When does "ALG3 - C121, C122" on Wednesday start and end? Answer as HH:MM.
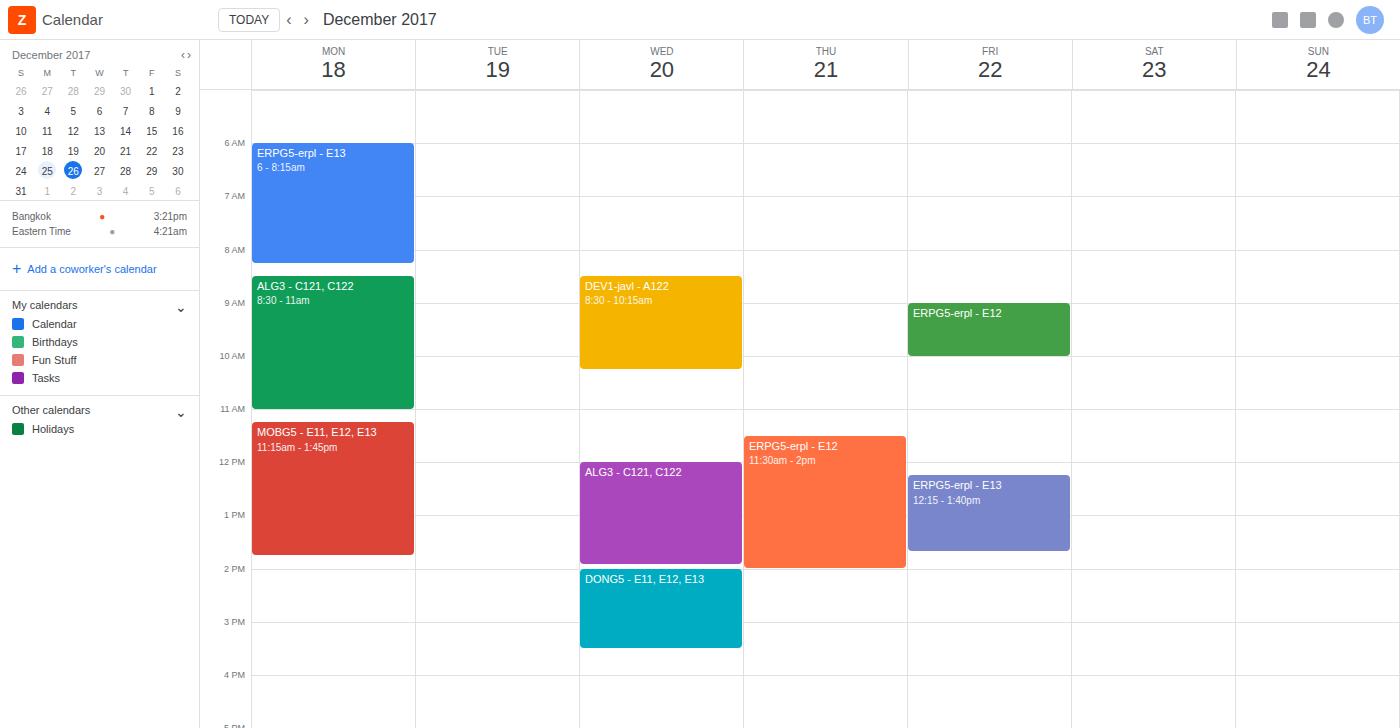
12:00 to 13:55